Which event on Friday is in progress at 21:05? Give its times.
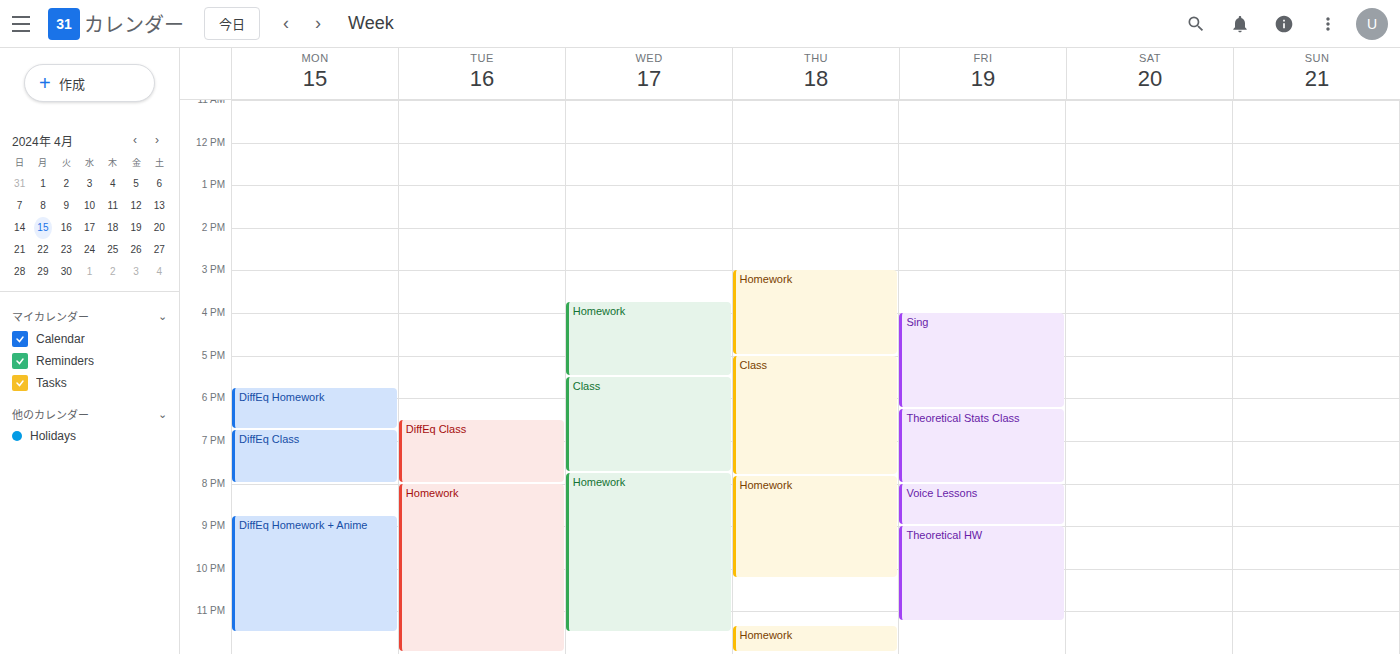
"Theoretical HW", 21:00 to 23:15